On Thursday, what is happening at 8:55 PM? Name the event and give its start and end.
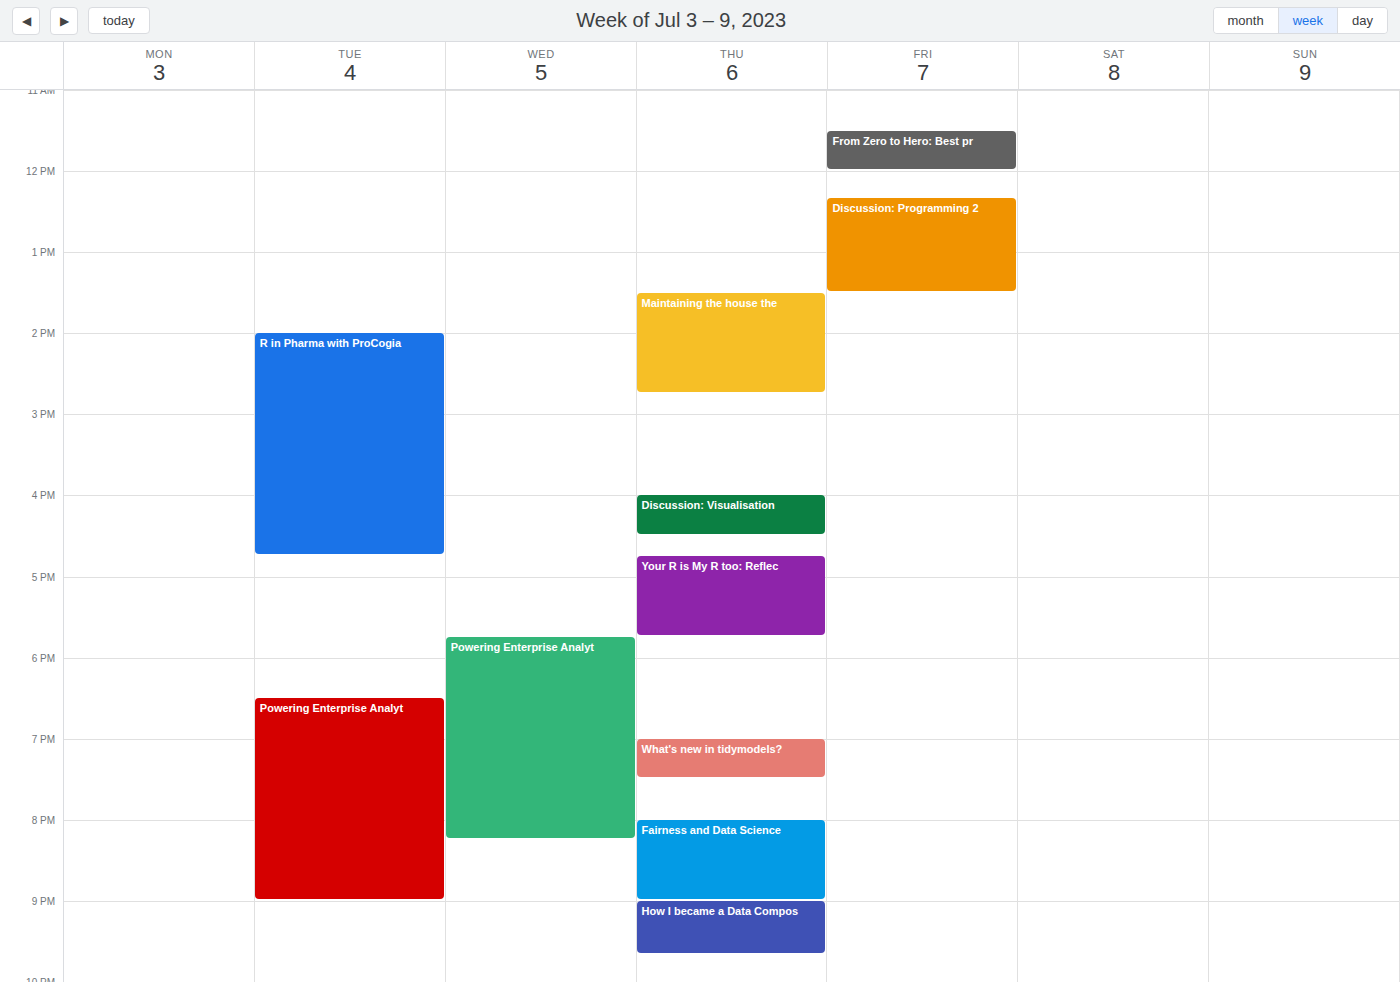
"Fairness and Data Science", 8:00 PM to 9:00 PM